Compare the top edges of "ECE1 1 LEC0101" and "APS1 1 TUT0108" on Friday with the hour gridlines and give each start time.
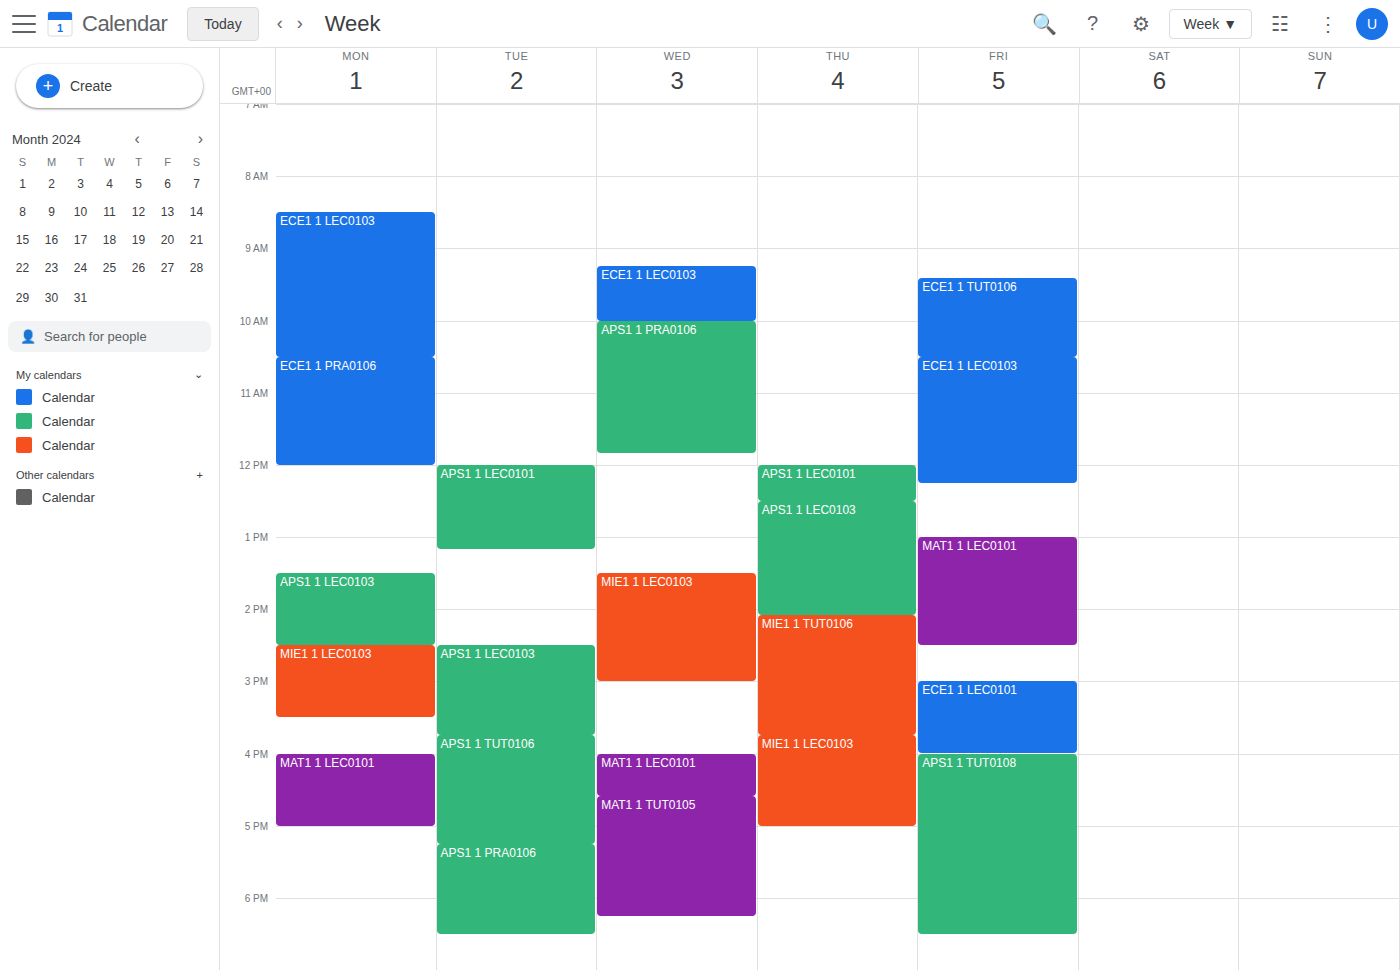
"ECE1 1 LEC0101": 15:00, exactly on the 15:00 line. "APS1 1 TUT0108": 16:00, exactly on the 16:00 line.